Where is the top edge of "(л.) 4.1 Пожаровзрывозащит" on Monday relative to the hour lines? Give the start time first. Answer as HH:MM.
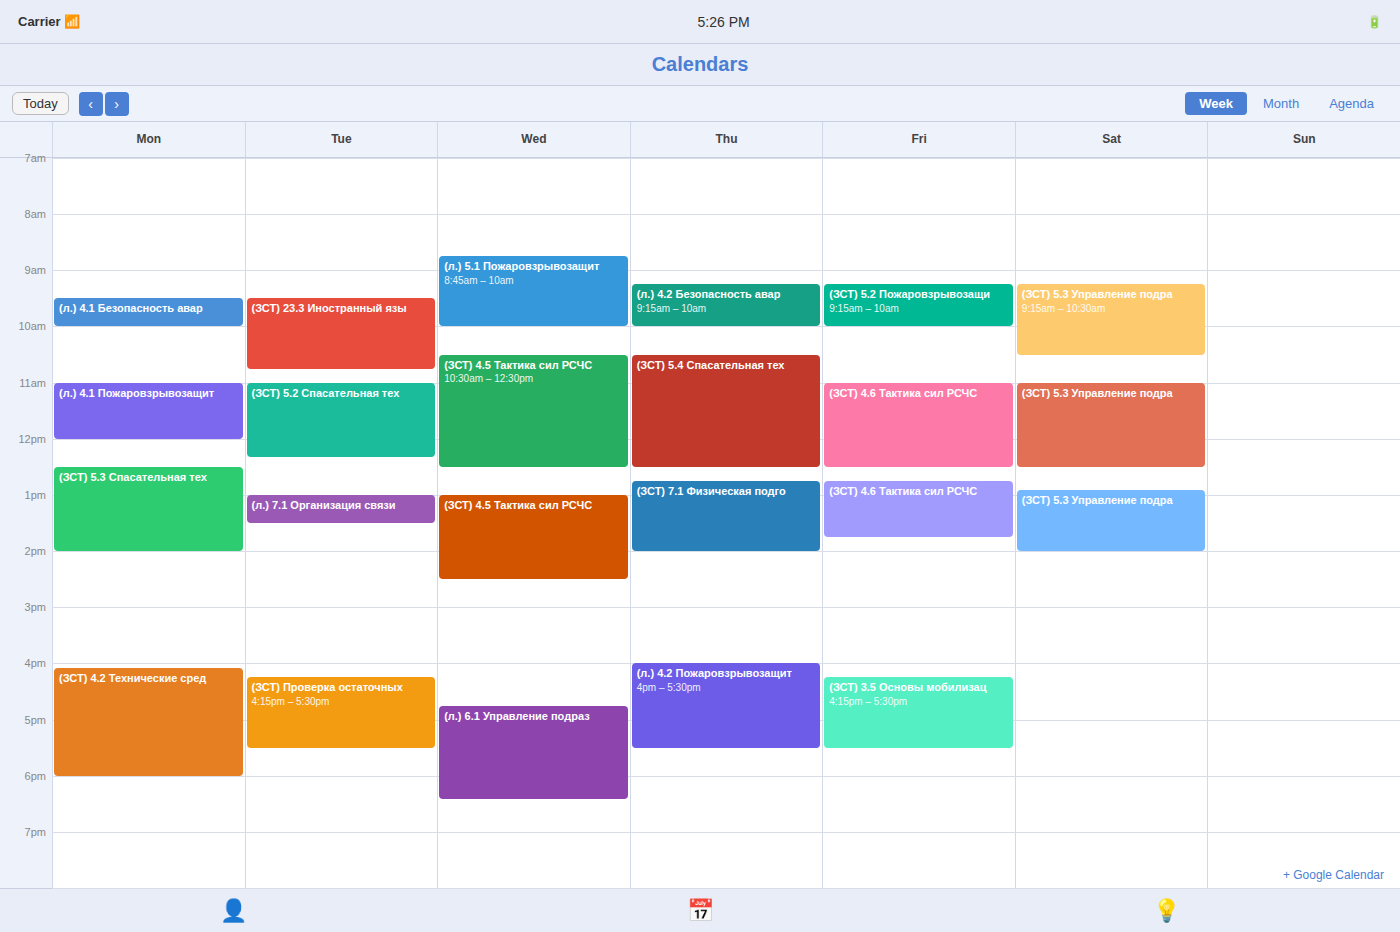
11:00 -- exactly on the 11:00 line.